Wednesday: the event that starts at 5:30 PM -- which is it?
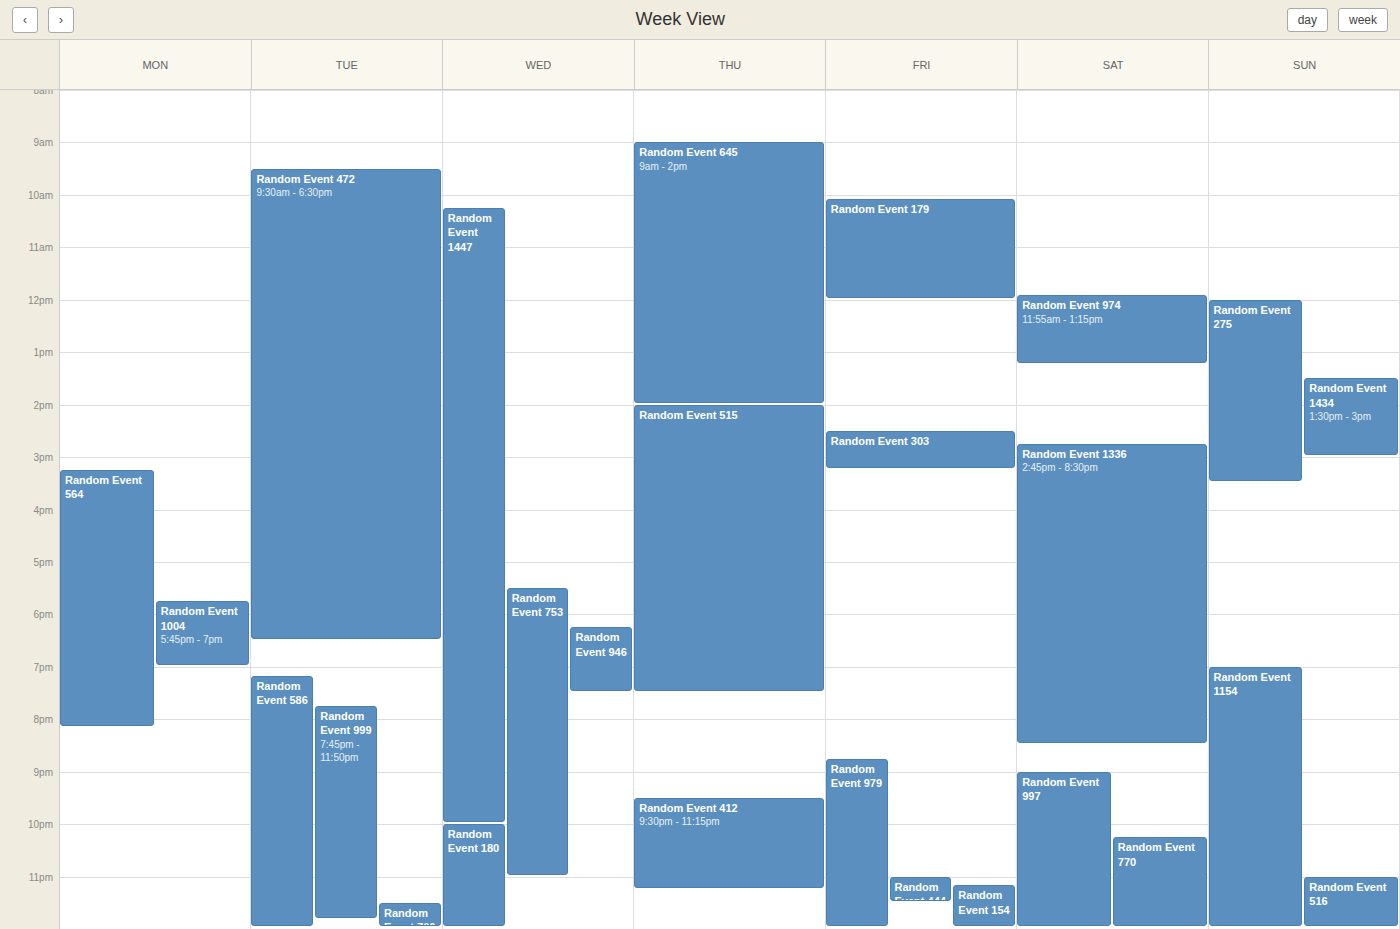
"Random Event 753"